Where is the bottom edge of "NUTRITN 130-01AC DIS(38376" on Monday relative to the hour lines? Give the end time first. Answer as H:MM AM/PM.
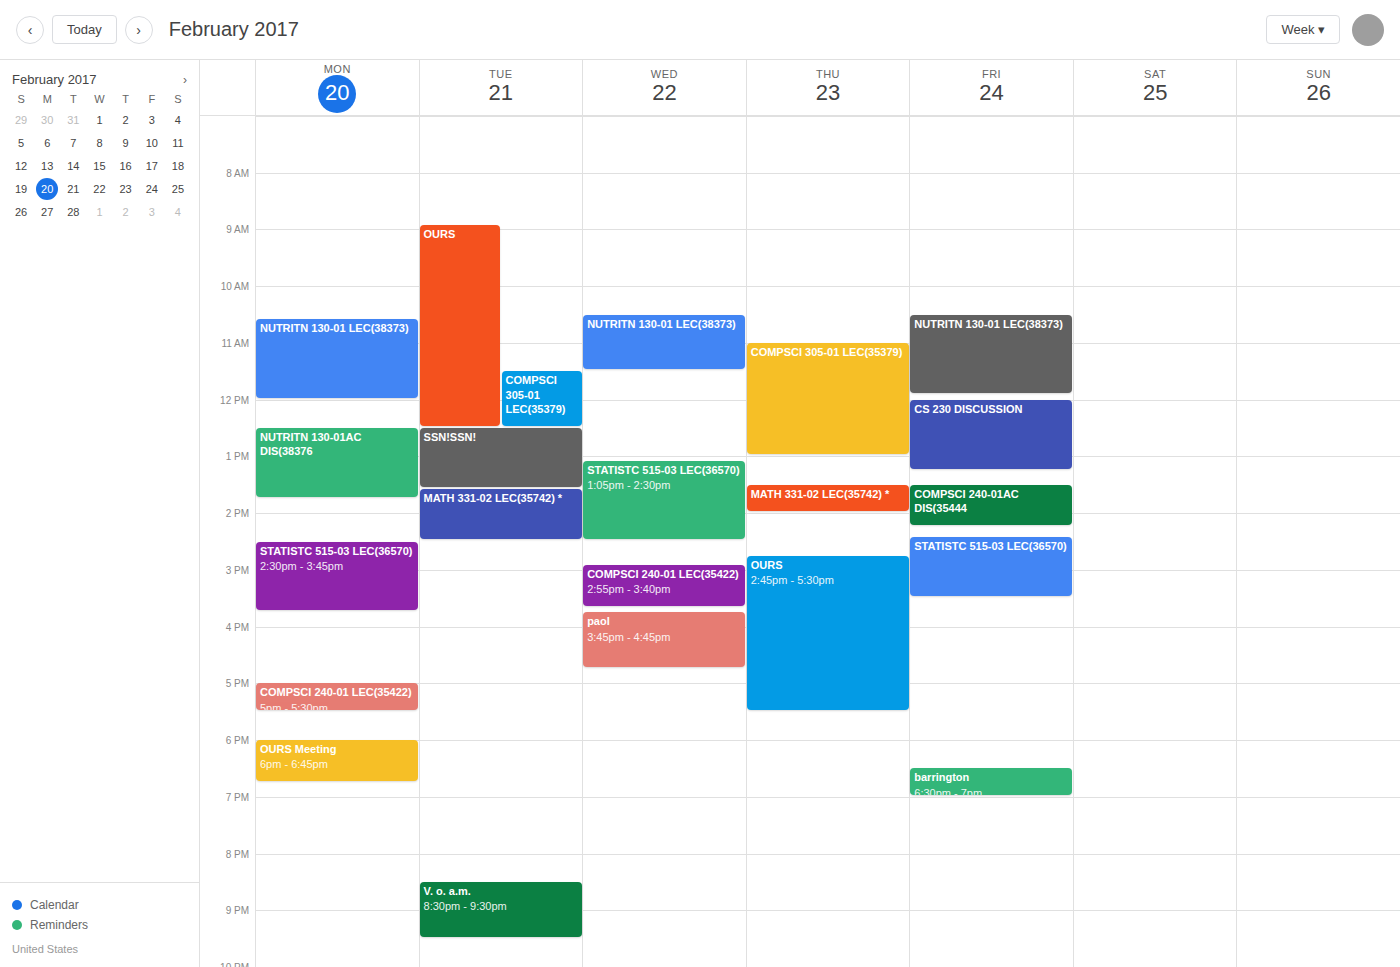
1:45 PM -- neither: three quarters of the way from the 1 PM line to the 2 PM line.